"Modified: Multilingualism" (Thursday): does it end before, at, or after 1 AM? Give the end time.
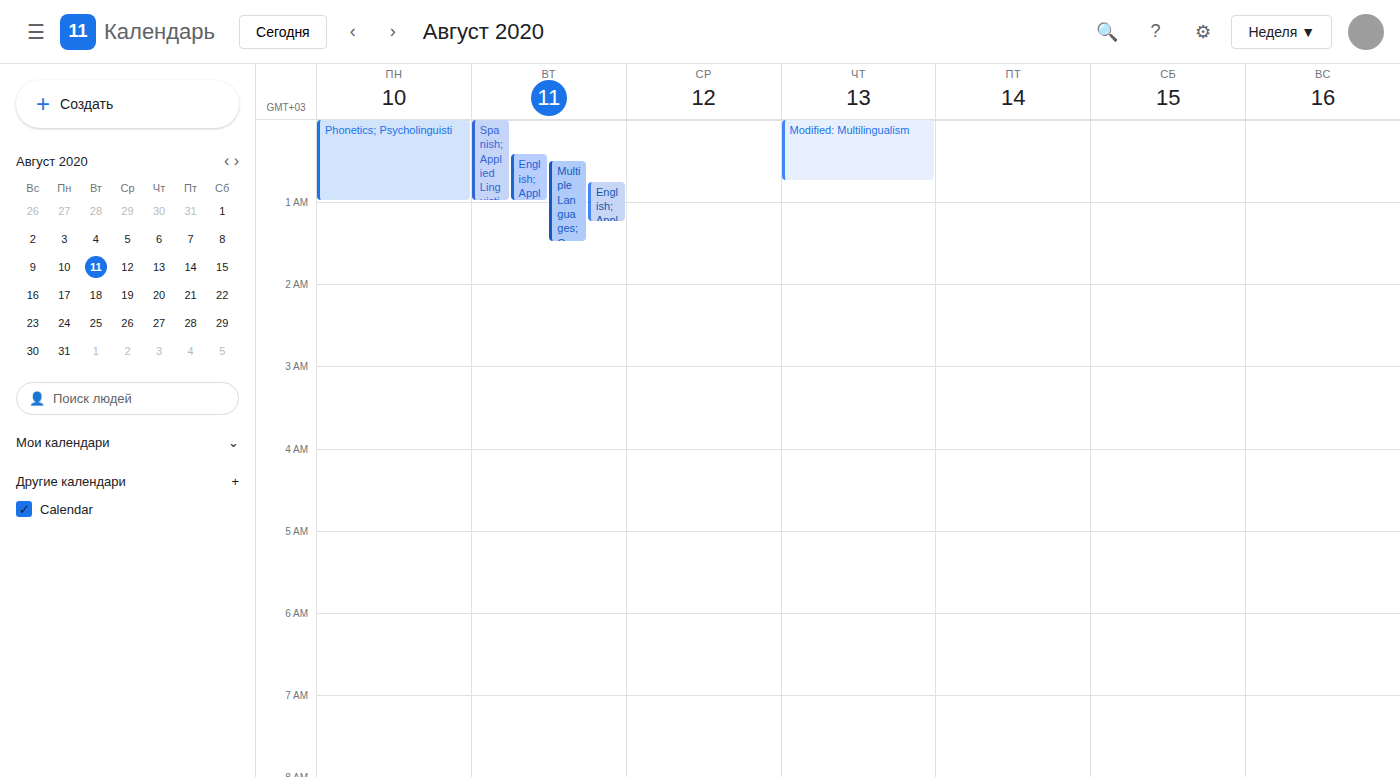
12:45 AM -- before 1 AM, 15 minutes above the 1 AM line.